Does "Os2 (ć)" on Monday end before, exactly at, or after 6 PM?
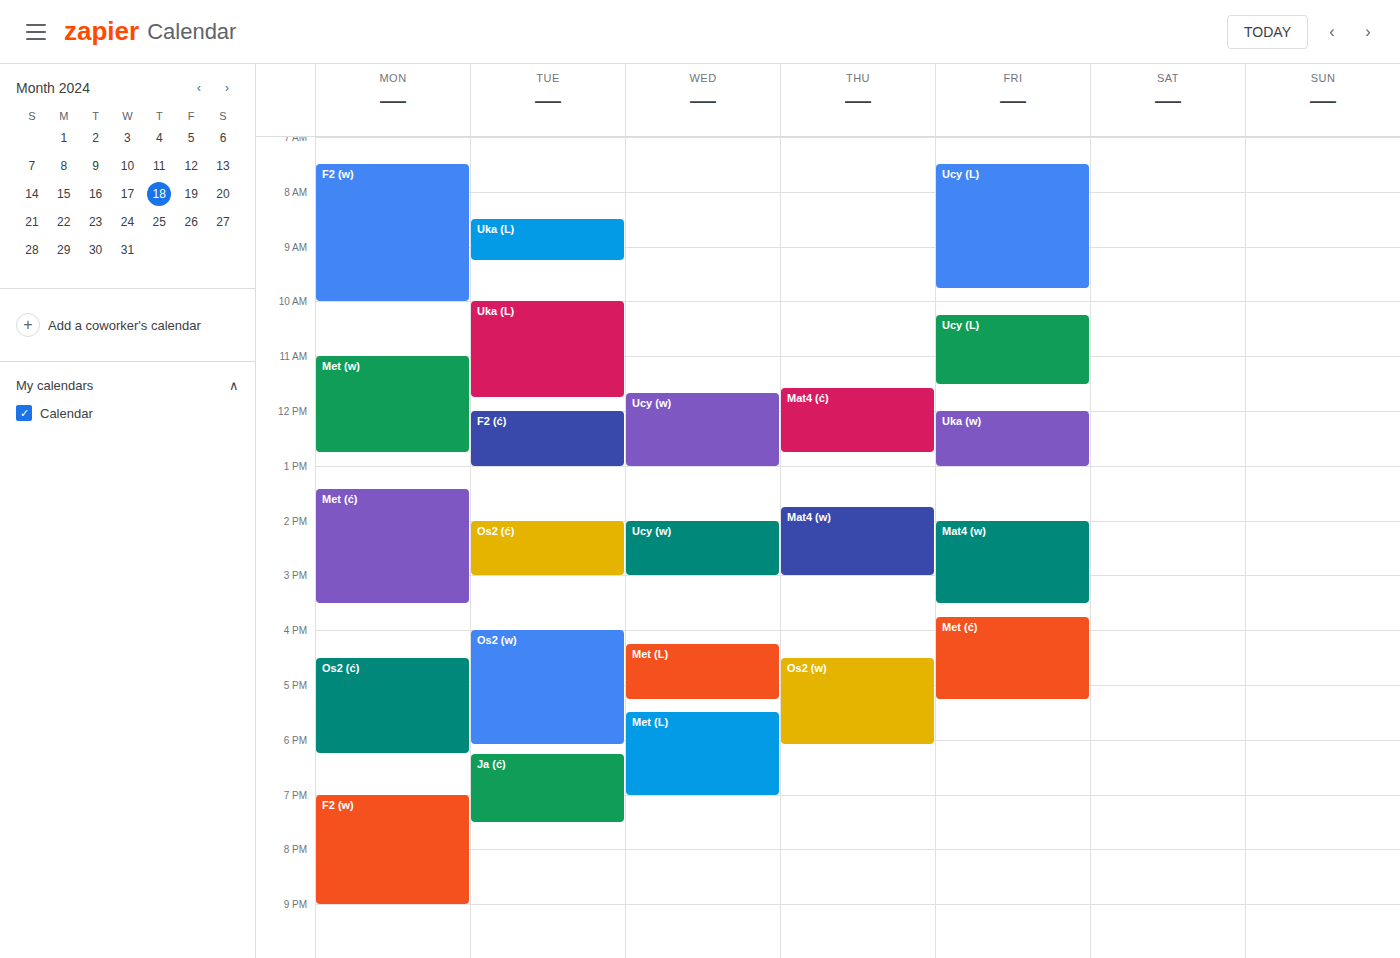
6:15 PM -- after 6 PM, 15 minutes below the 6 PM line.